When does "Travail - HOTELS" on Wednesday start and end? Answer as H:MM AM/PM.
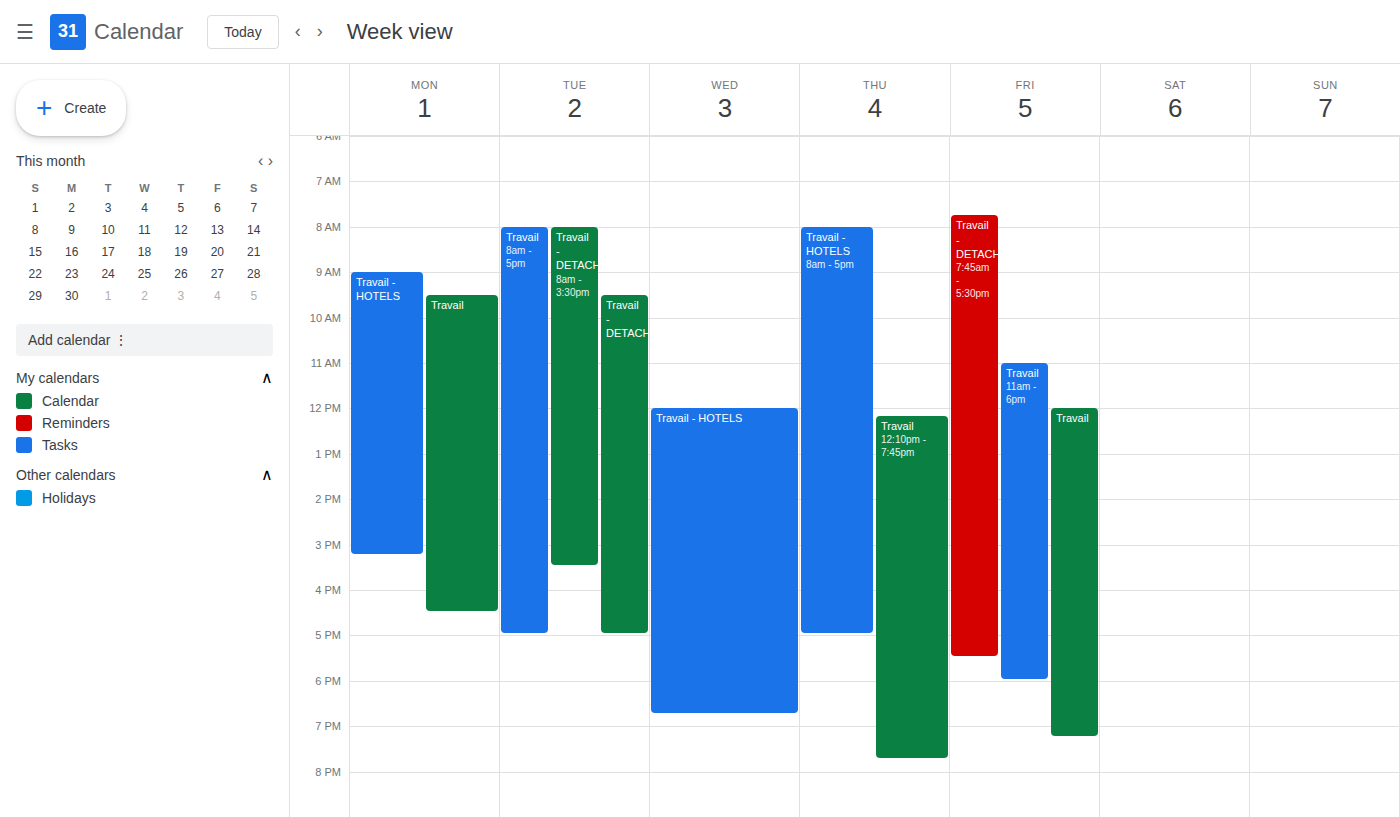
12:00 PM to 6:45 PM